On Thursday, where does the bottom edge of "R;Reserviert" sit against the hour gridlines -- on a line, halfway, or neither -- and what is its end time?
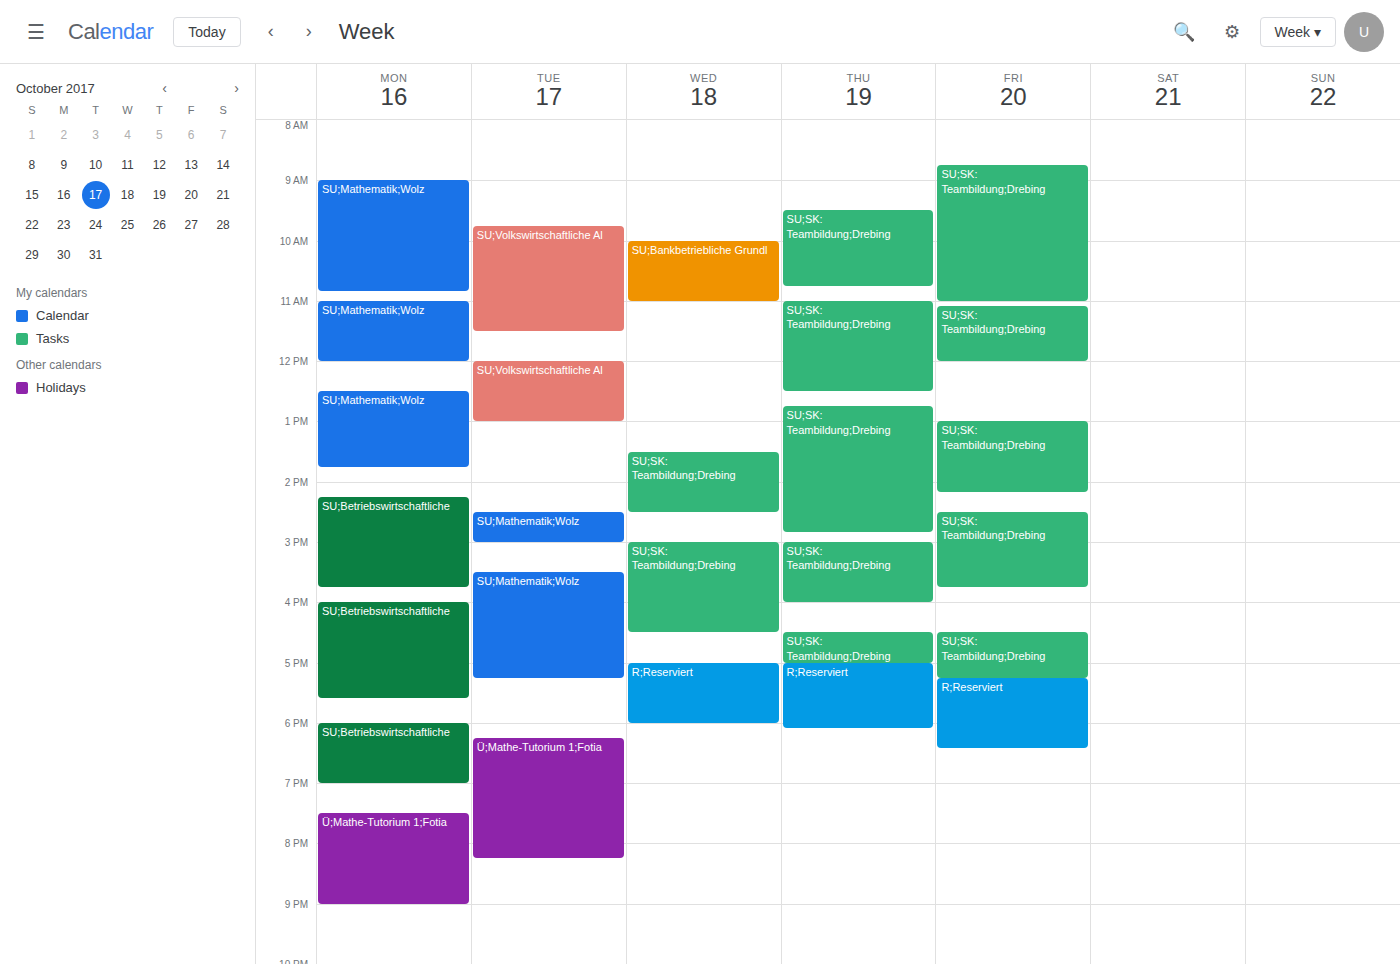
6:05 PM -- neither: 5 minutes below the 6 PM line and 55 minutes above the 7 PM line.